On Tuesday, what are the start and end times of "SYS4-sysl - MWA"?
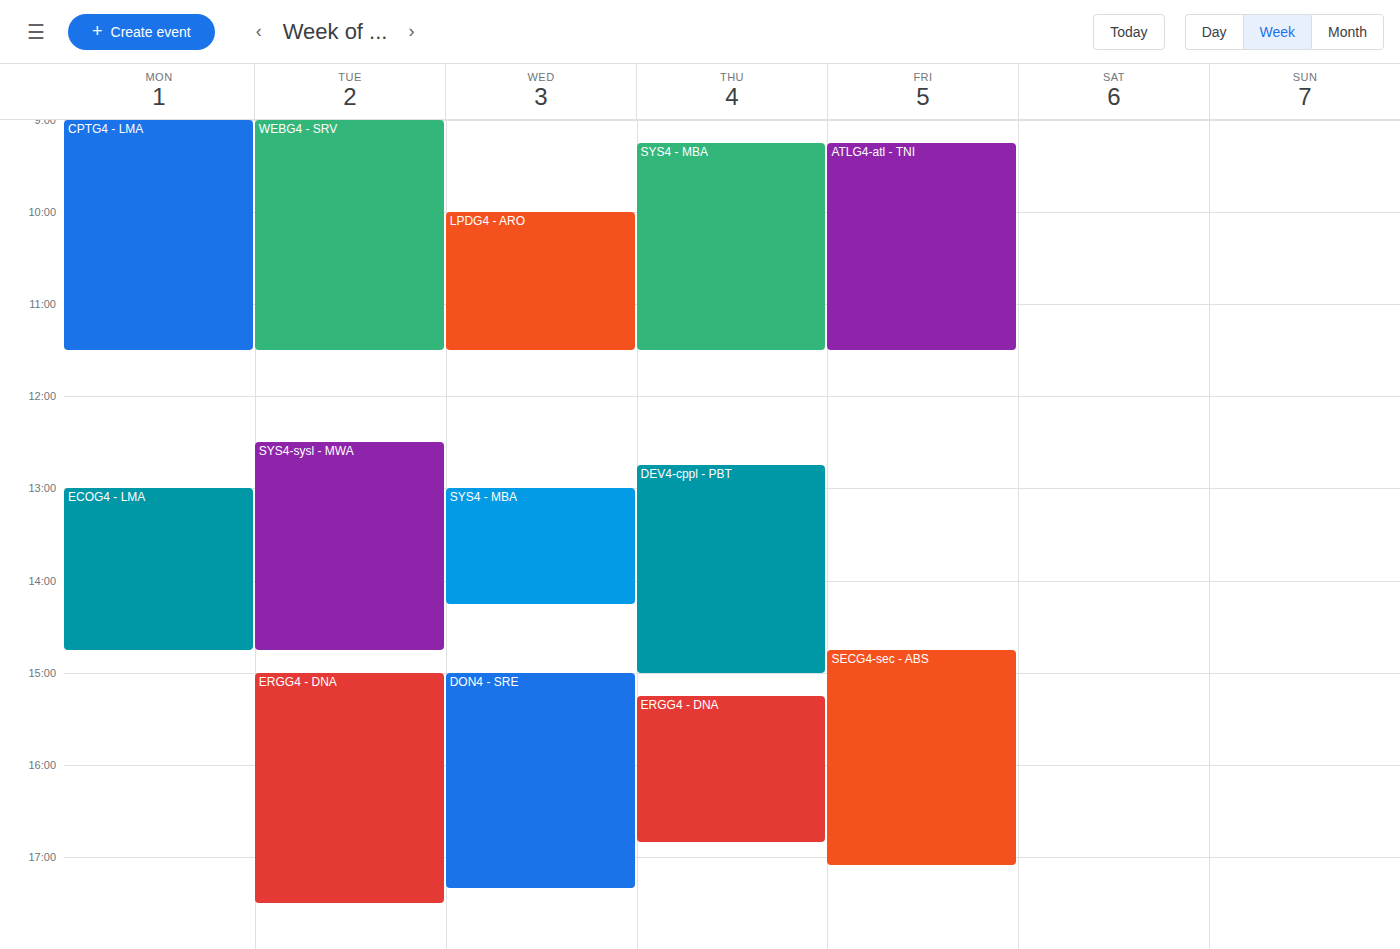
12:30 PM to 2:45 PM